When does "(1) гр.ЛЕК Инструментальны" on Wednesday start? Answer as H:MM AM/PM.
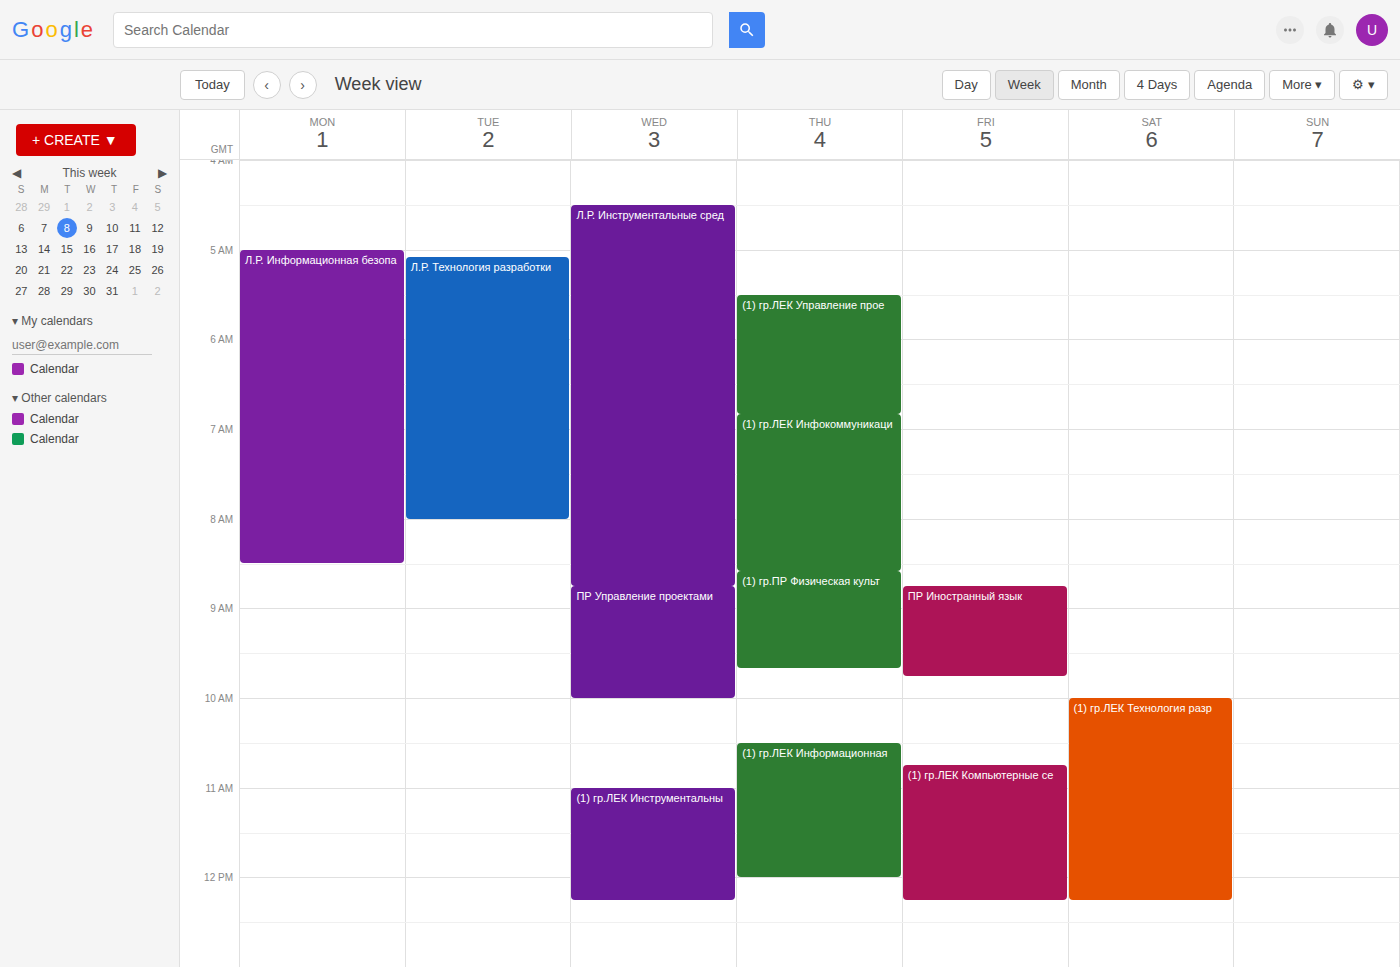
11:00 AM